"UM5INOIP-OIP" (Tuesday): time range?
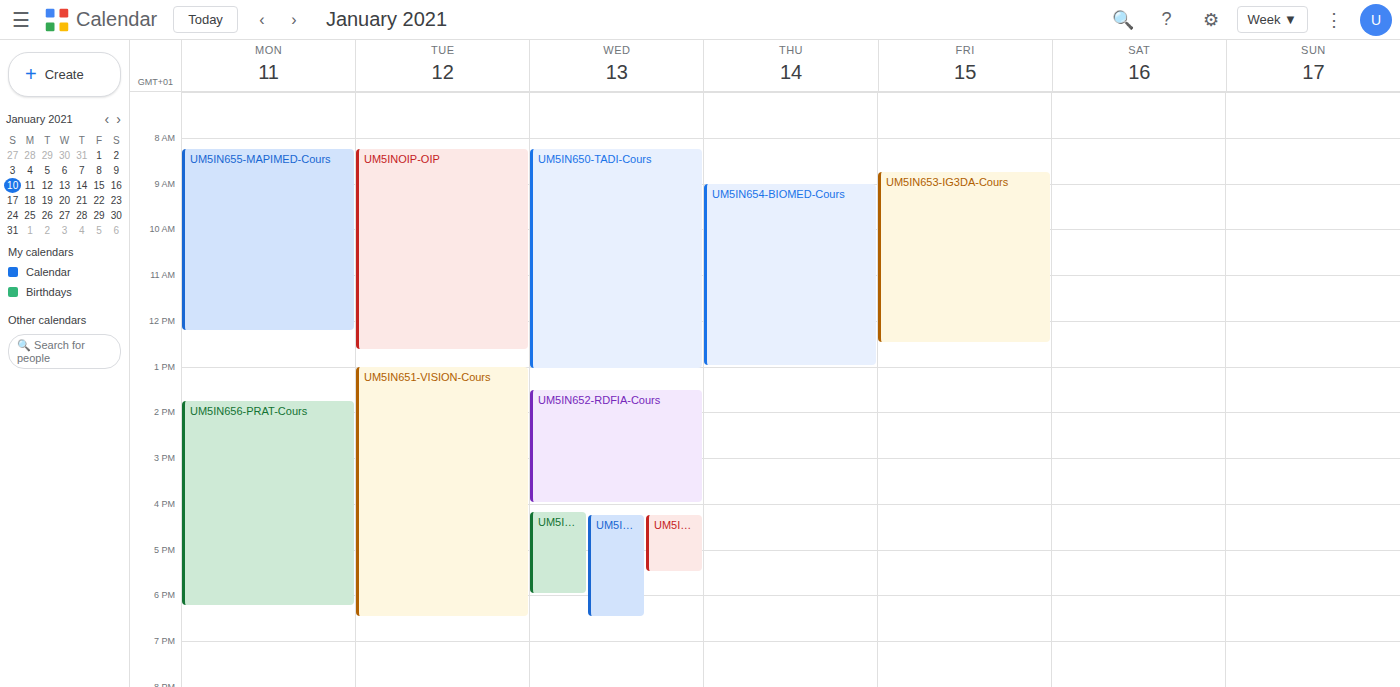
8:15 AM to 12:40 PM